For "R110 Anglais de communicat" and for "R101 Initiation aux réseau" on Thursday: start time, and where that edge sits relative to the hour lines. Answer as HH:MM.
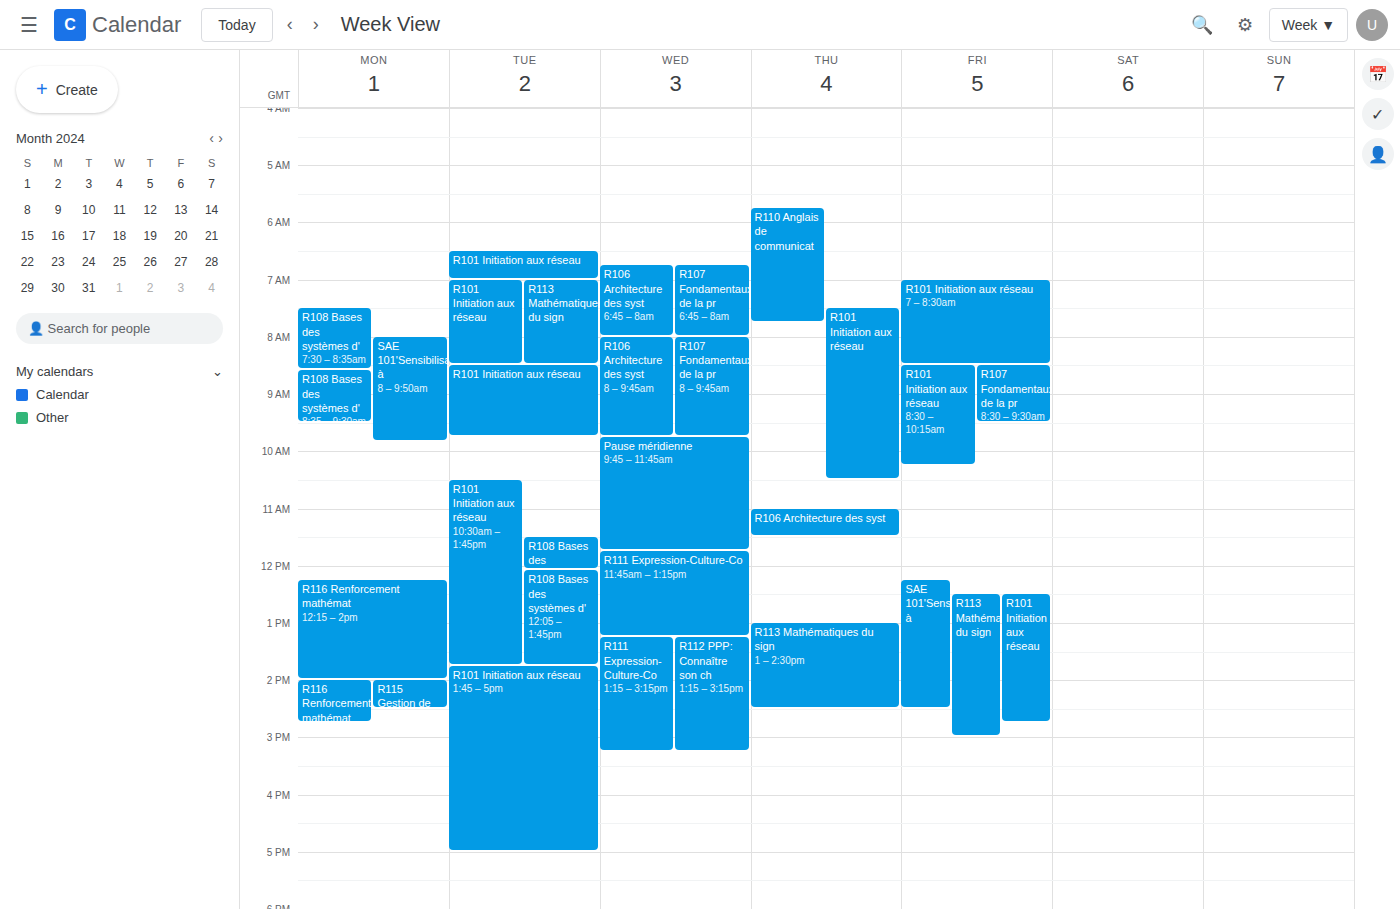
"R110 Anglais de communicat": 05:45, neither: three quarters of the way from the 05:00 line to the 06:00 line. "R101 Initiation aux réseau": 07:30, halfway between the 07:00 and 08:00 lines.